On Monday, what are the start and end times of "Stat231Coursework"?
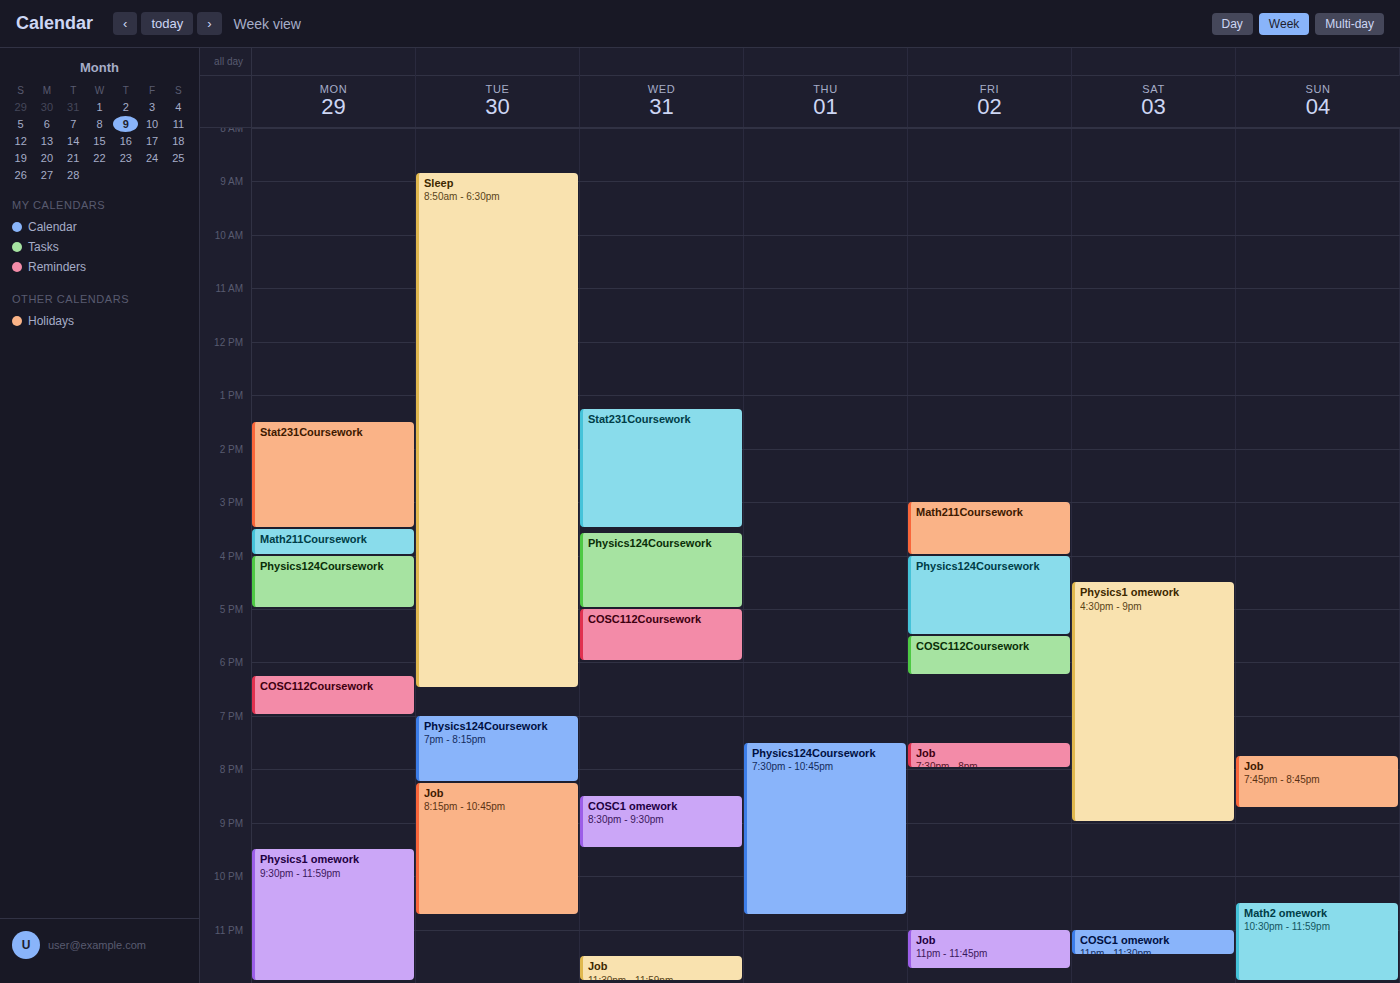
13:30 to 15:30